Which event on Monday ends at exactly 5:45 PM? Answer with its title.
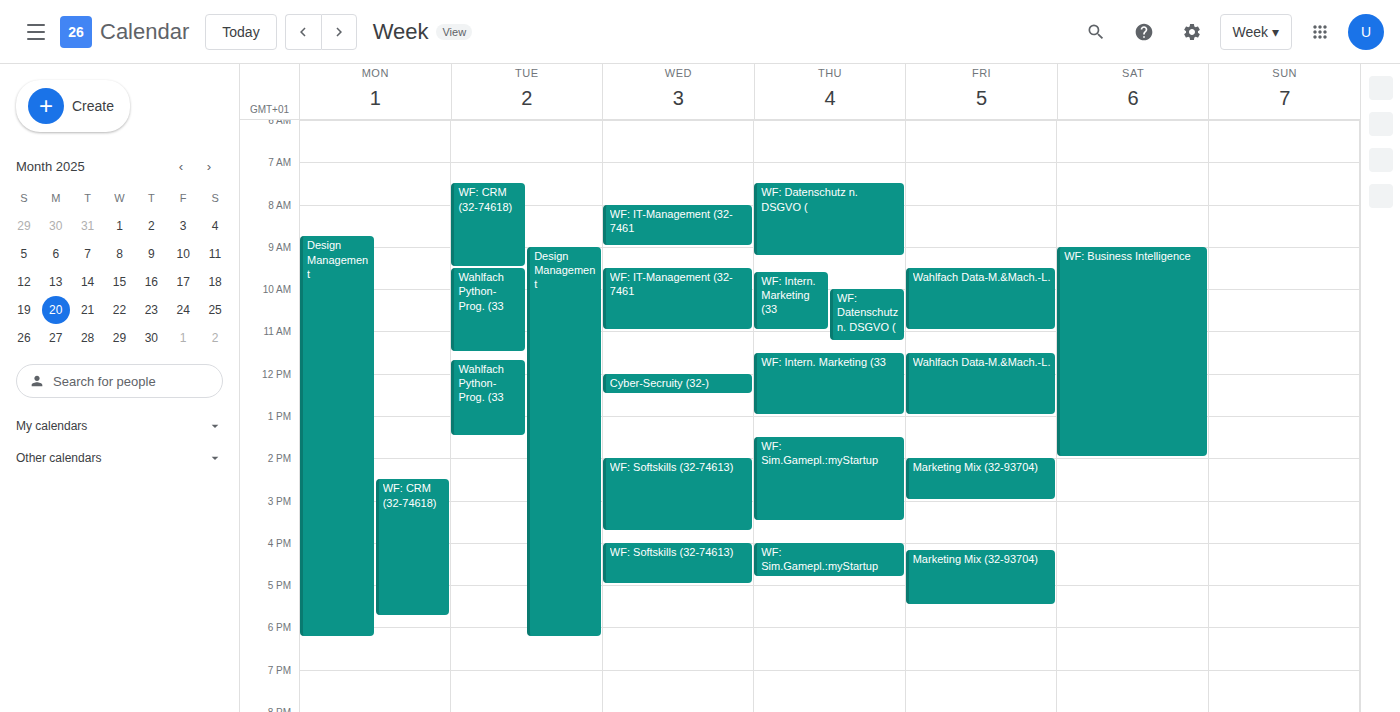
"WF: CRM (32-74618)"